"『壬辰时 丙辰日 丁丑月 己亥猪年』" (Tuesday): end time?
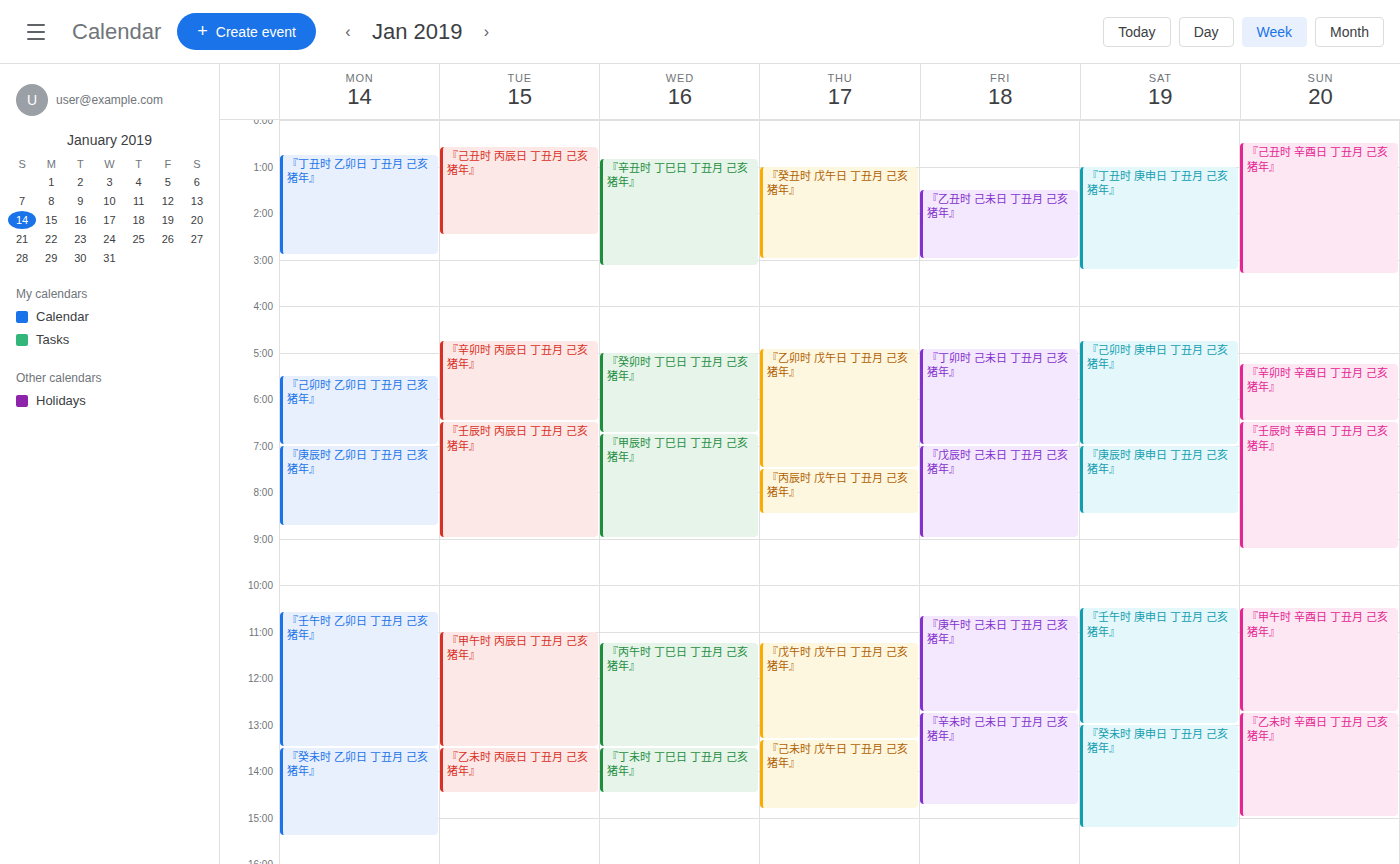
9:00 AM